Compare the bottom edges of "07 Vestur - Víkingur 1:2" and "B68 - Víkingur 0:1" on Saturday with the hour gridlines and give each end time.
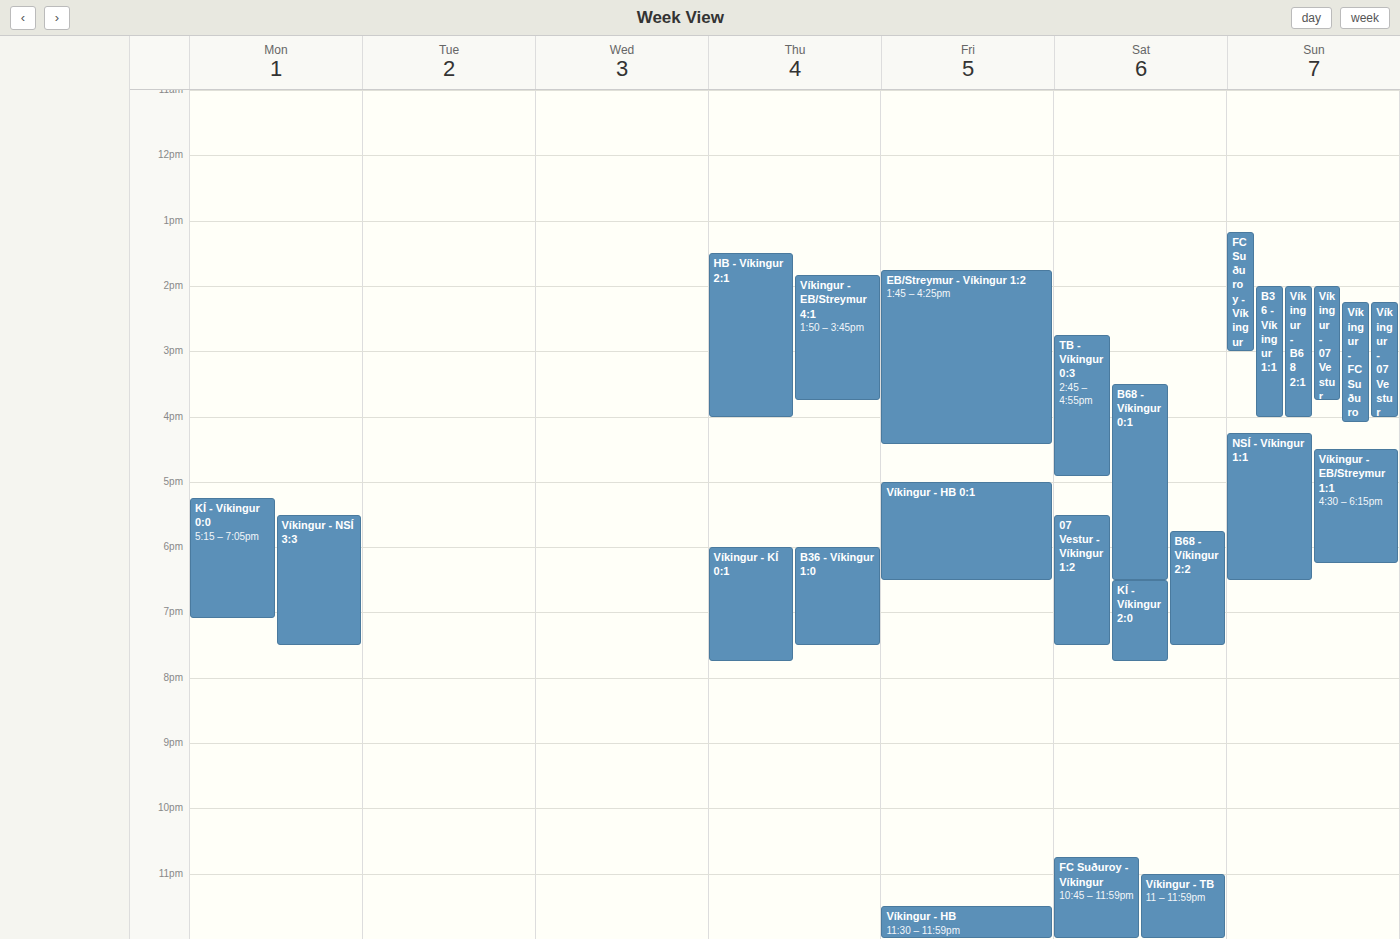
"07 Vestur - Víkingur 1:2": 7:30 PM, halfway between the 7 PM and 8 PM lines. "B68 - Víkingur 0:1": 6:30 PM, halfway between the 6 PM and 7 PM lines.